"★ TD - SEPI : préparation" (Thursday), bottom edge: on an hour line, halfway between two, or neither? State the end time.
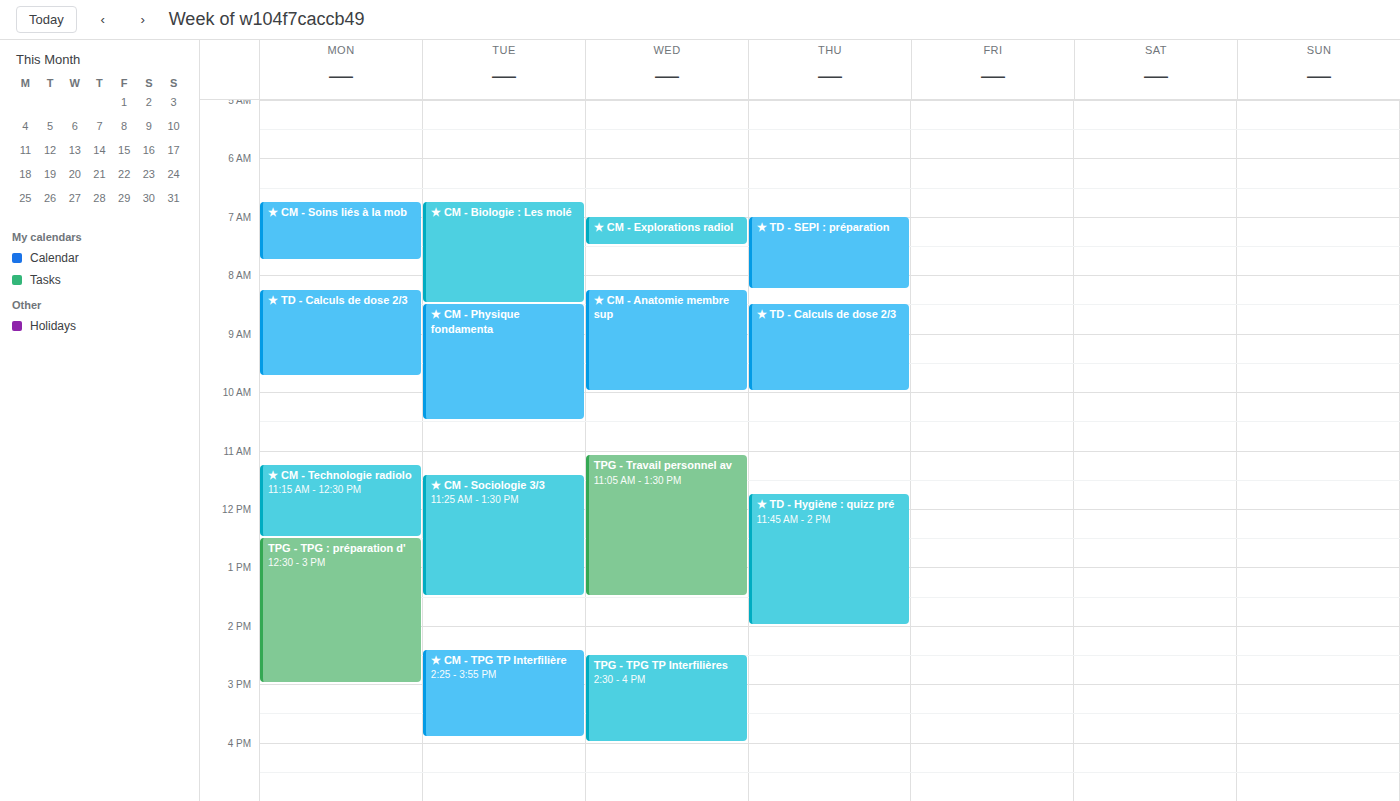
8:15 AM -- neither: a quarter of the way from the 8 AM line to the 9 AM line.